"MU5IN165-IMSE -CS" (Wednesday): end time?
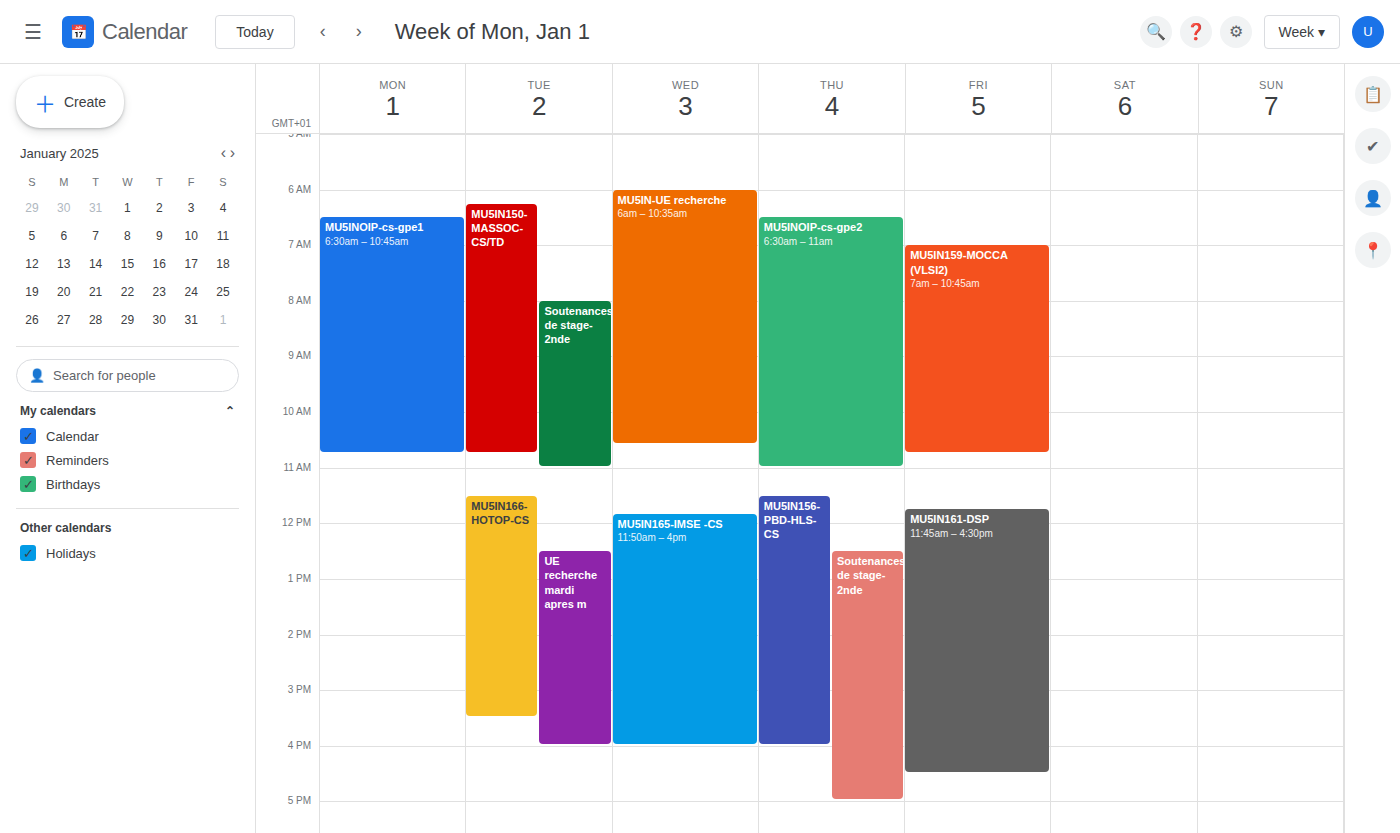
4:00 PM